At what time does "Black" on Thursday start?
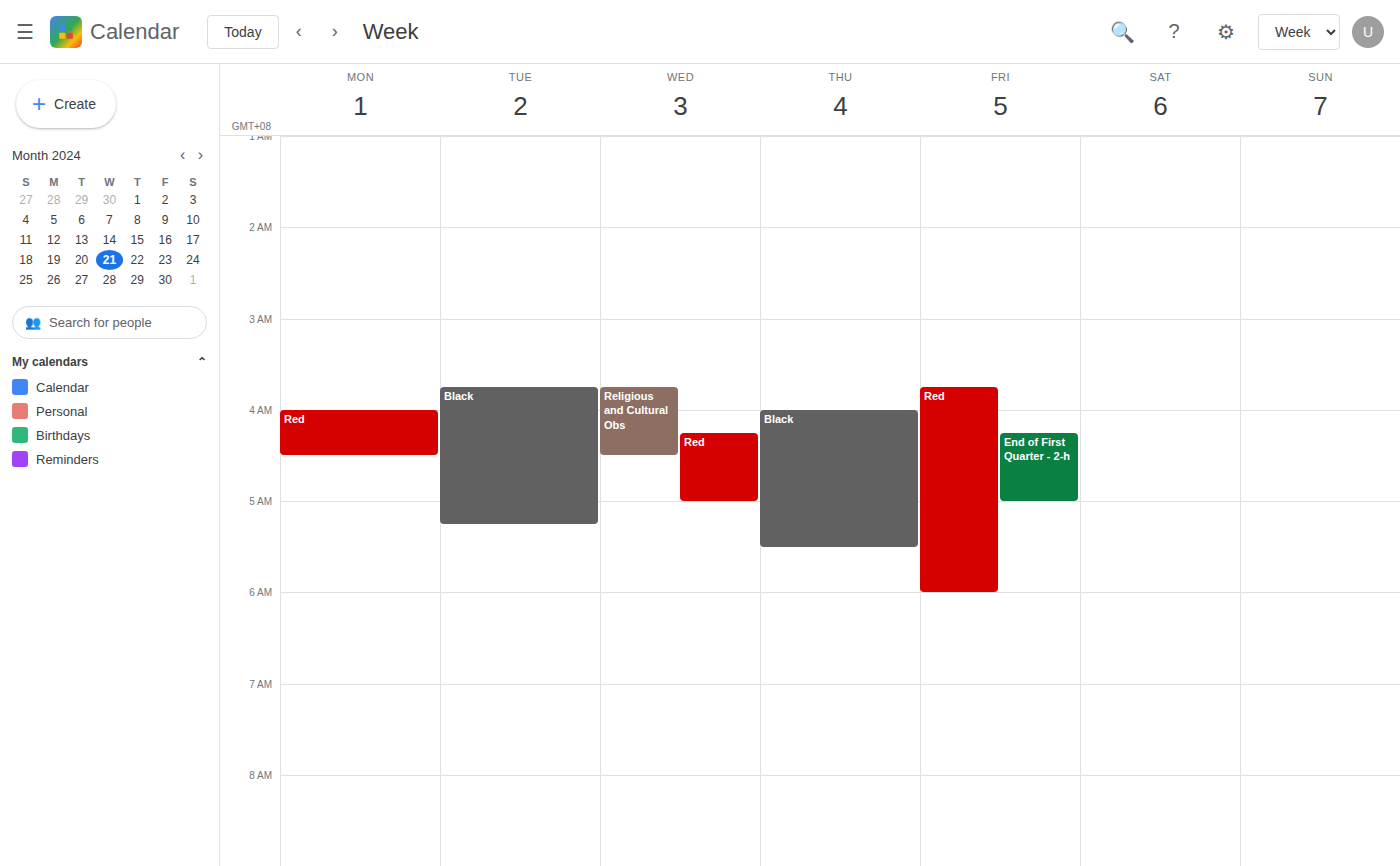
4:00 AM